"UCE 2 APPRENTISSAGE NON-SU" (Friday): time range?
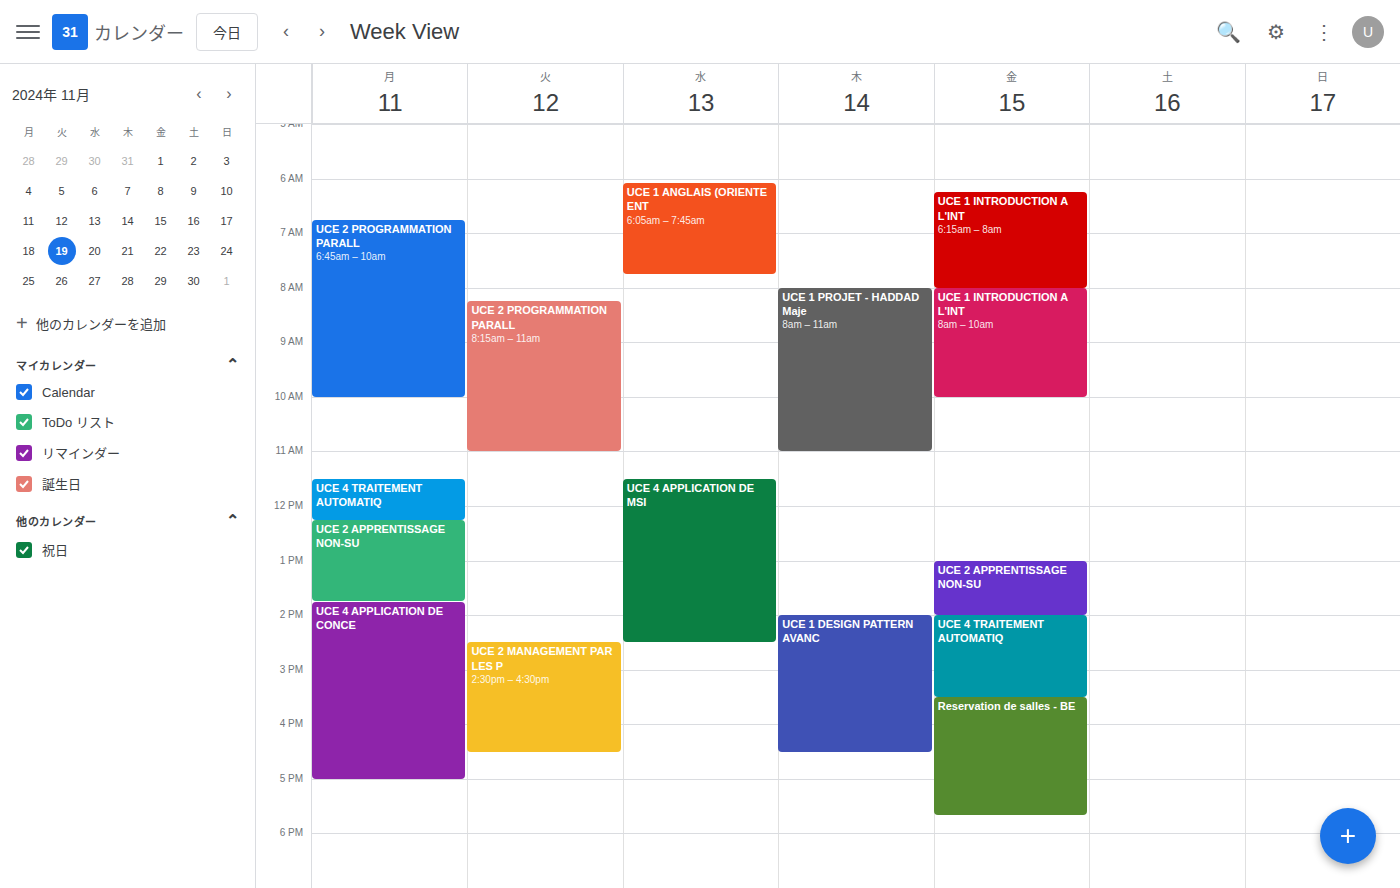
1:00 PM to 2:00 PM